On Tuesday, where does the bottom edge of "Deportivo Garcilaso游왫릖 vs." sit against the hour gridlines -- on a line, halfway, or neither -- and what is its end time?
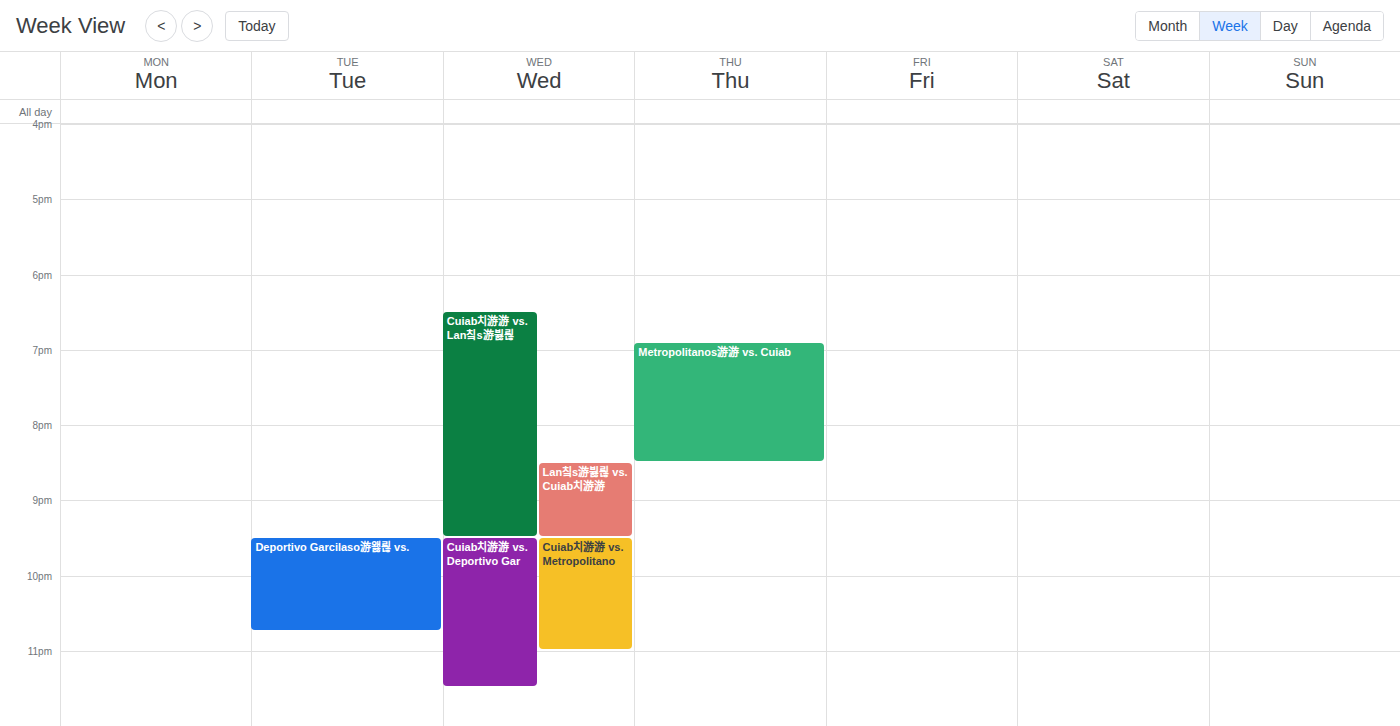
10:45 PM -- neither: three quarters of the way from the 10 PM line to the 11 PM line.